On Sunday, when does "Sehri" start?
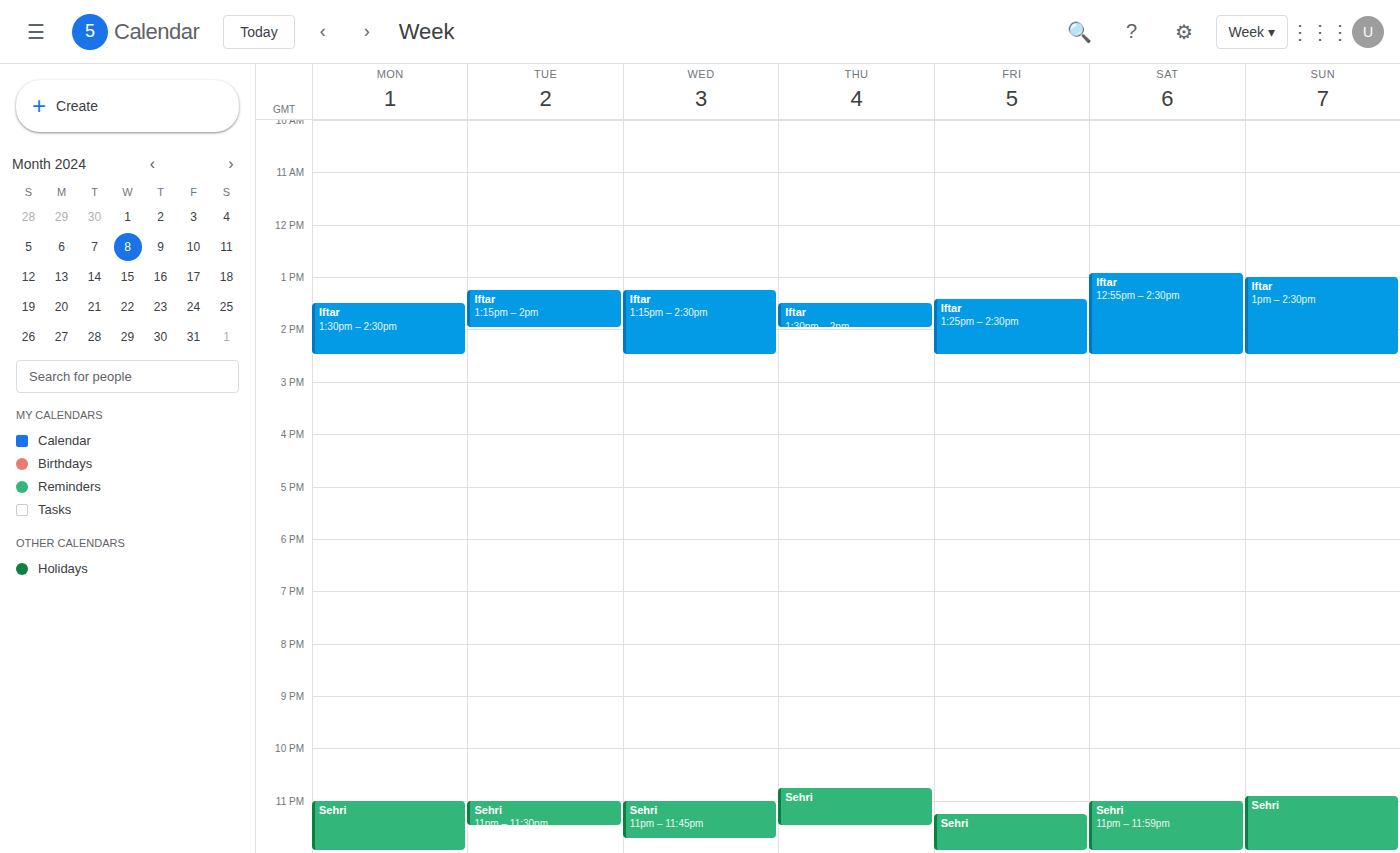
10:55 PM